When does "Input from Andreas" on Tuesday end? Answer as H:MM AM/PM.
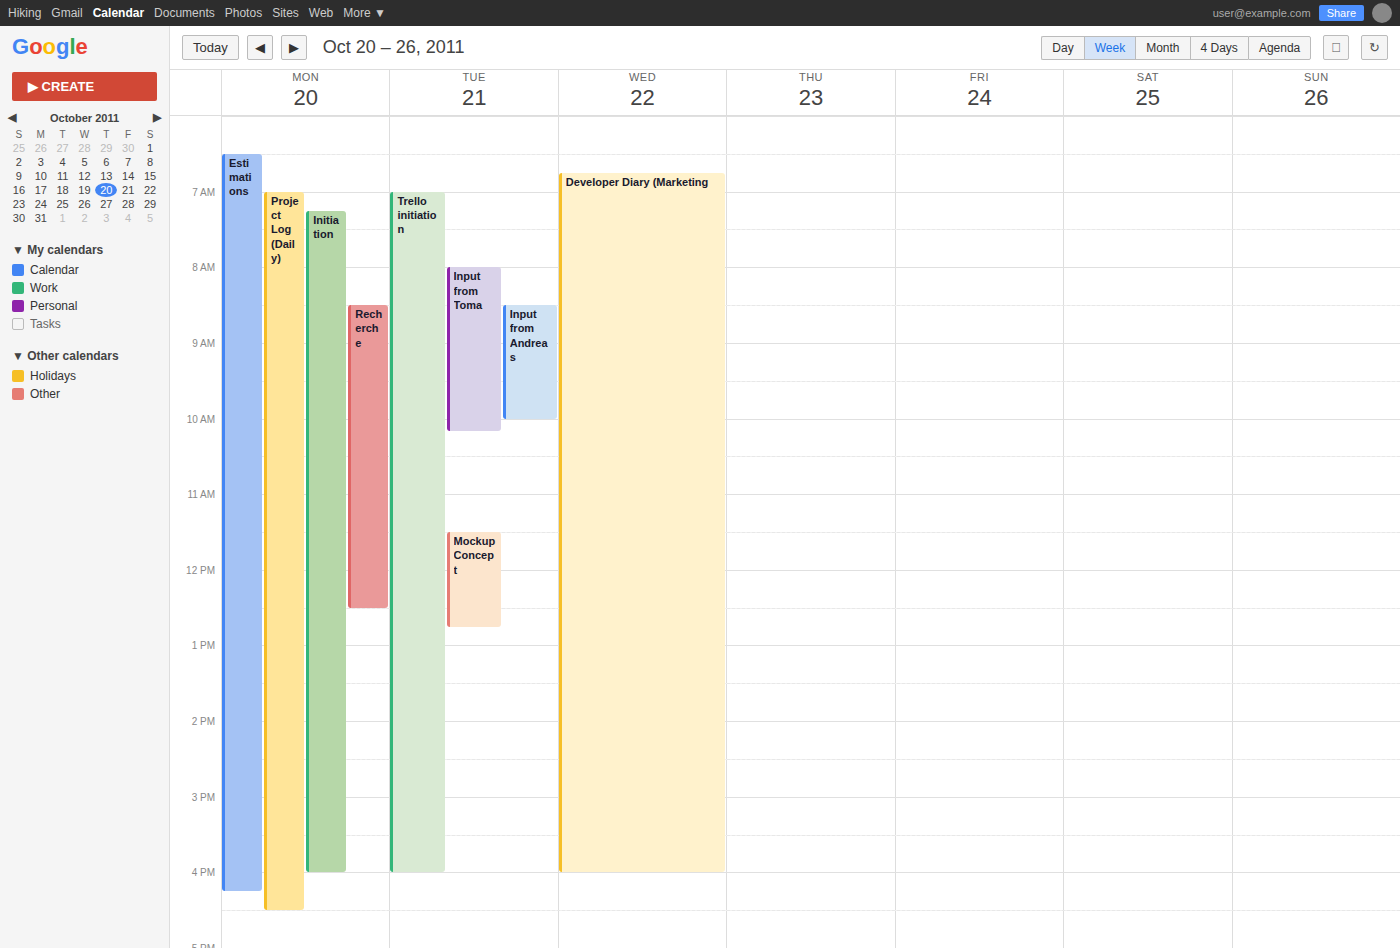
10:00 AM